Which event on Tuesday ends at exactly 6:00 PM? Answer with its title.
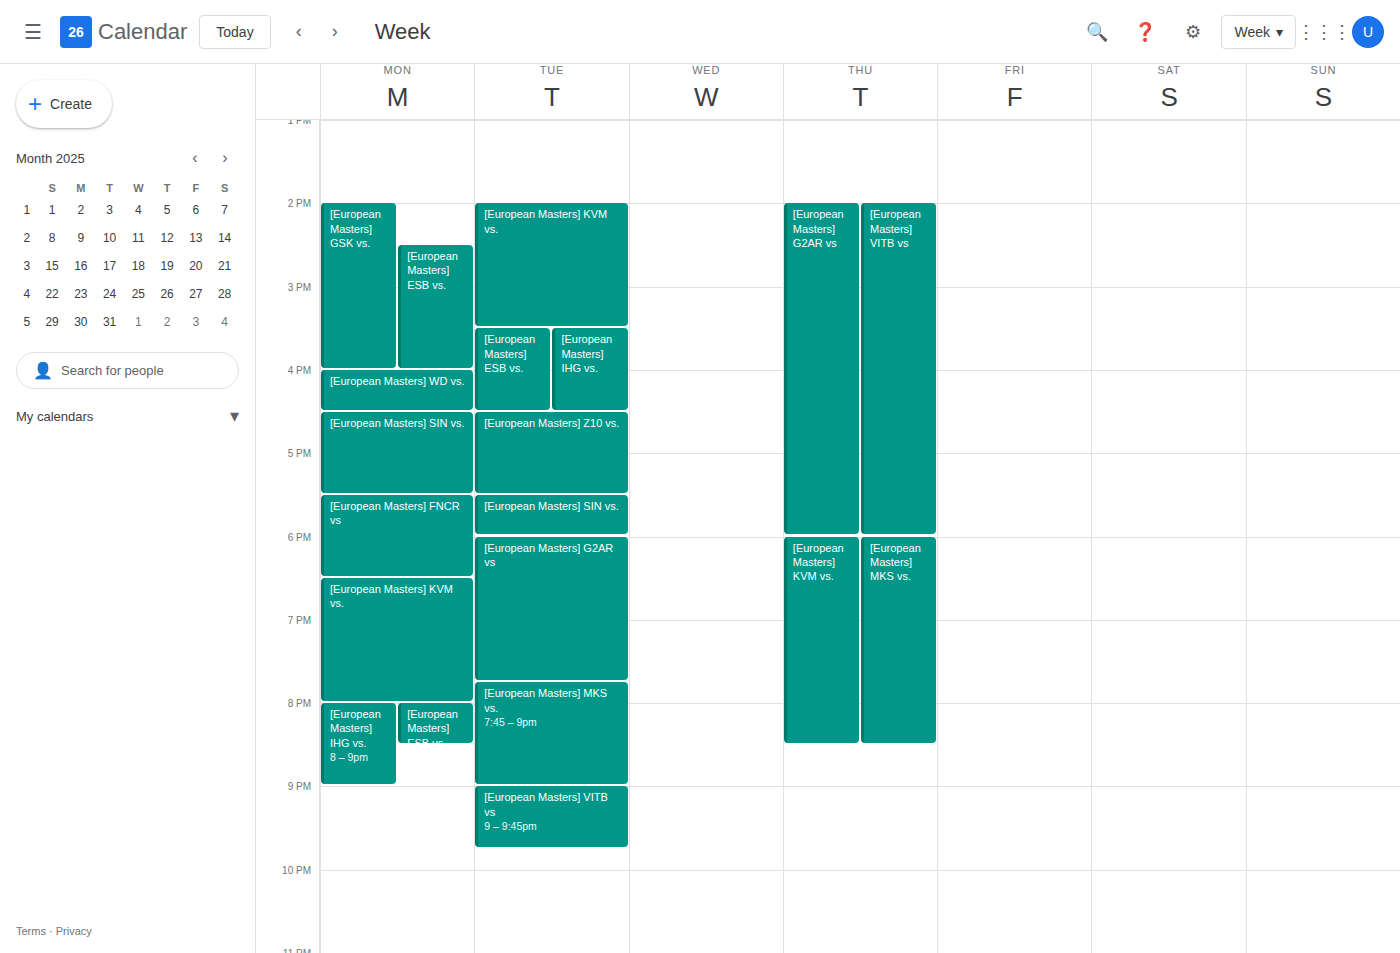
"[European Masters] SIN vs."